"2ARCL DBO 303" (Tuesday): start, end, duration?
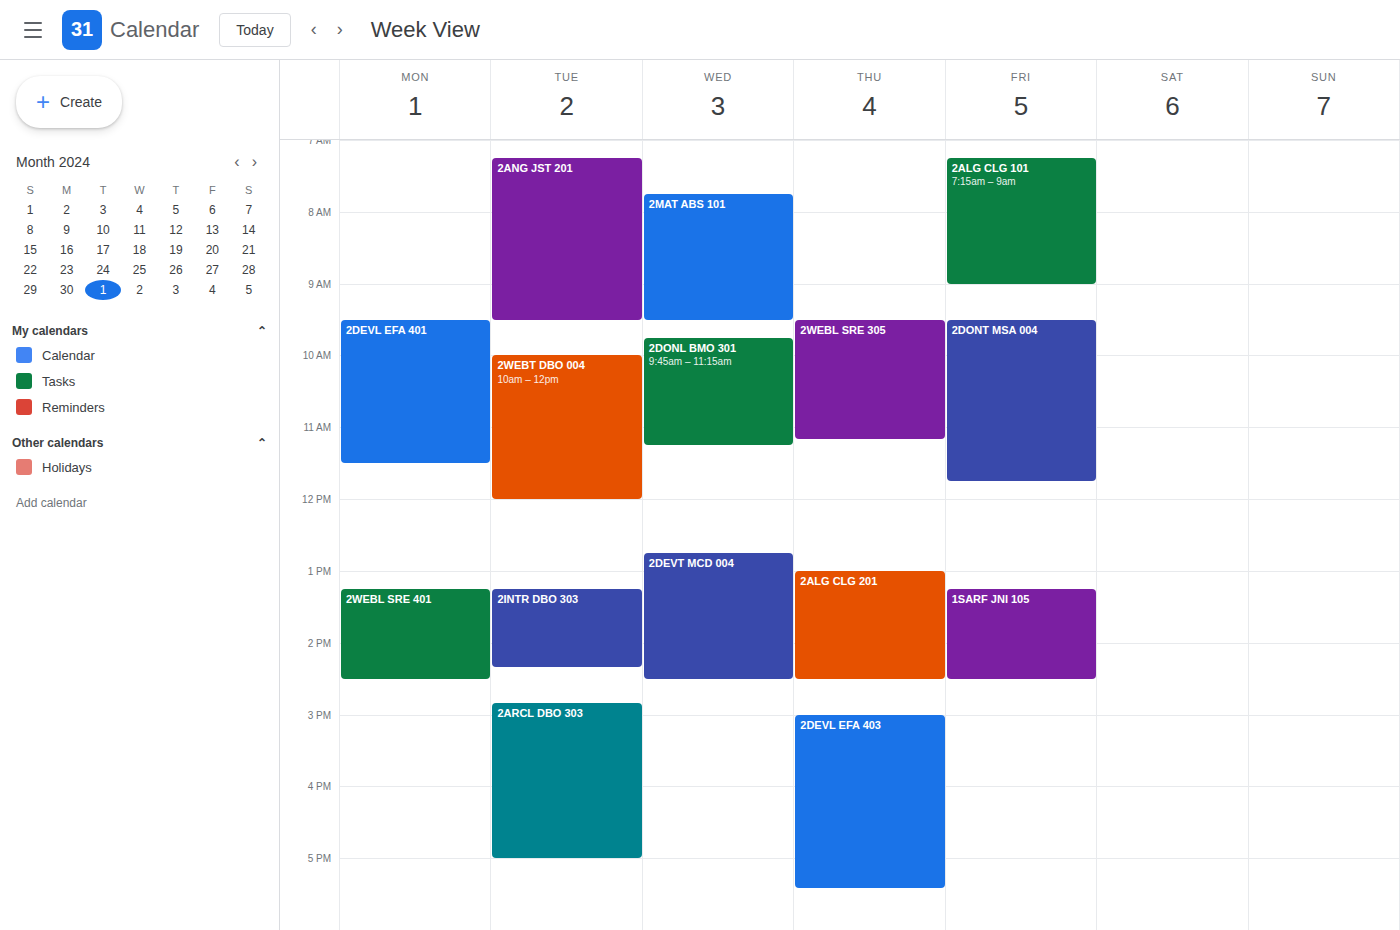
2:50 PM to 5:00 PM, 2 hours 10 minutes